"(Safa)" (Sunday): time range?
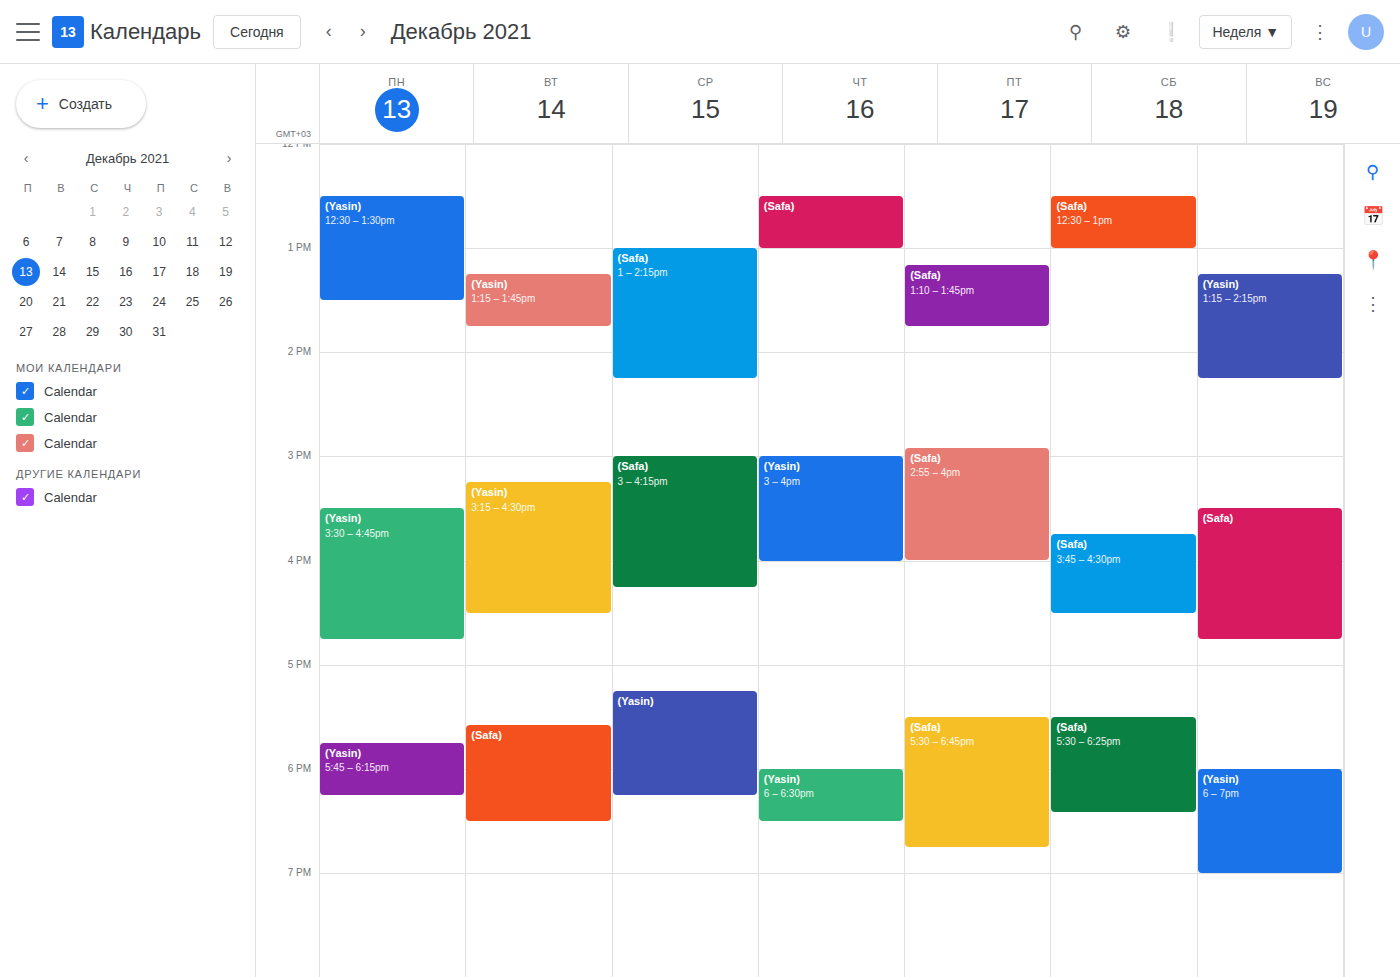
3:30 PM to 4:45 PM